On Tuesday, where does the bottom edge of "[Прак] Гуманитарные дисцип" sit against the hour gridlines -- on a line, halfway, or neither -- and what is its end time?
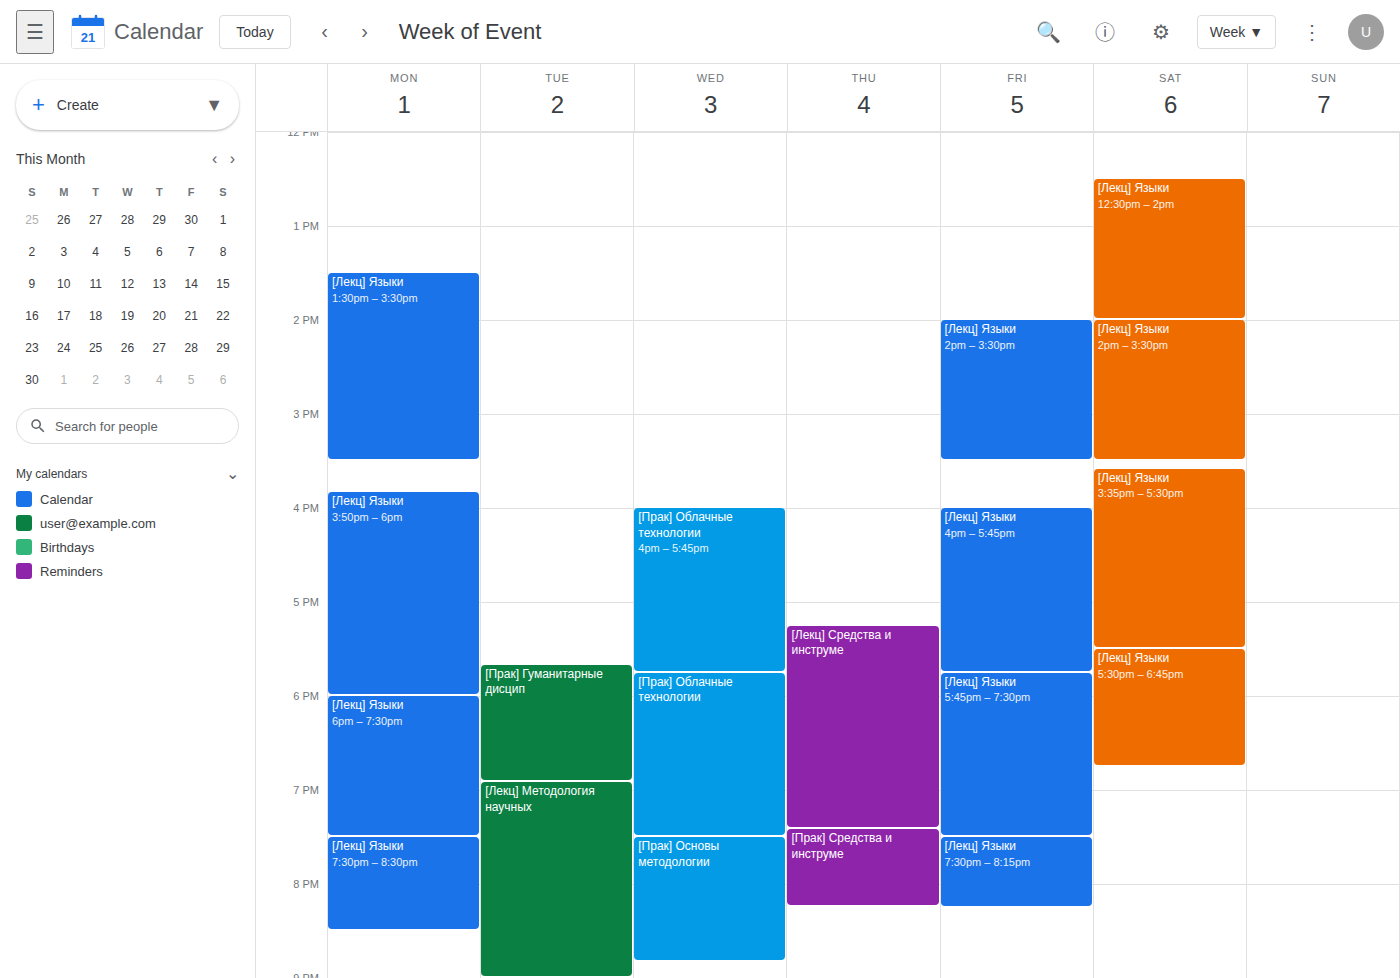
6:55 PM -- neither: 55 minutes below the 6 PM line and 5 minutes above the 7 PM line.